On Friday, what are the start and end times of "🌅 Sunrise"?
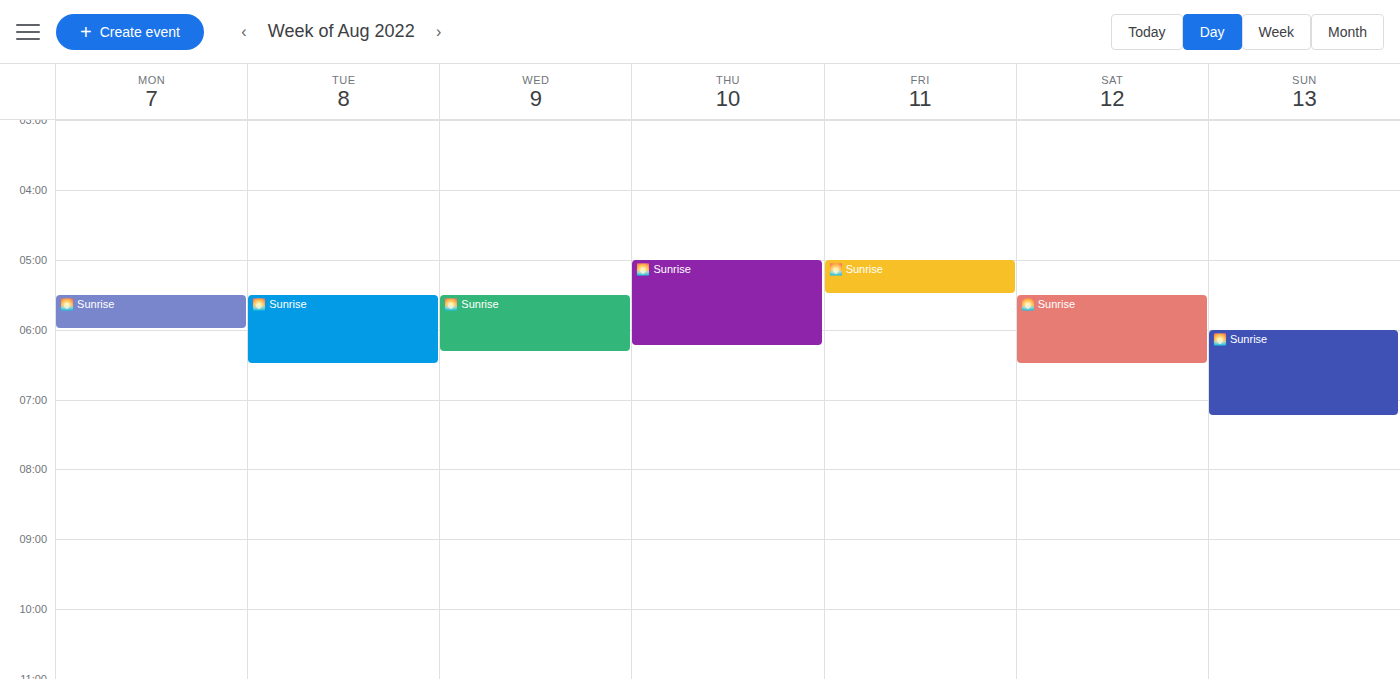
5:00 AM to 5:30 AM